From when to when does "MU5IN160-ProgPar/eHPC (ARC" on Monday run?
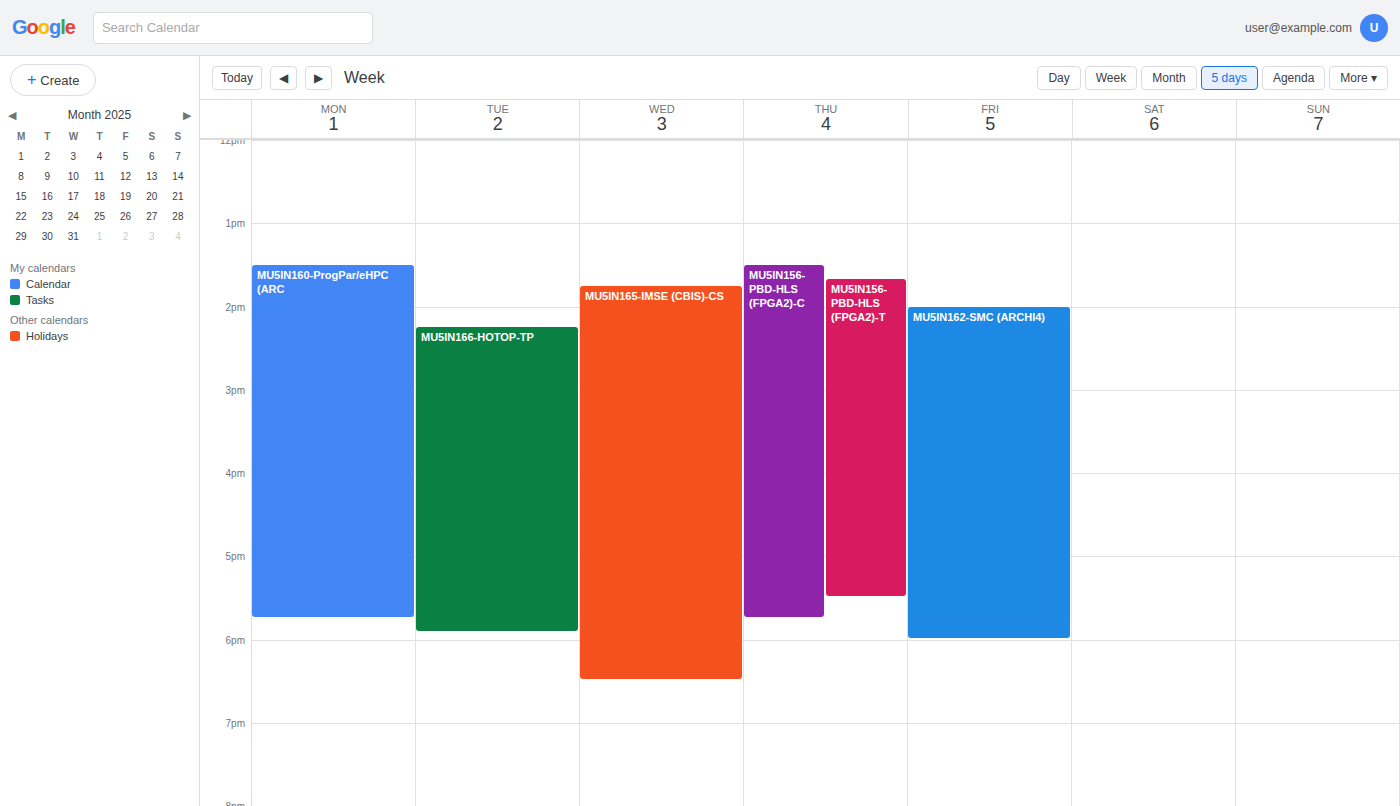
1:30 PM to 5:45 PM